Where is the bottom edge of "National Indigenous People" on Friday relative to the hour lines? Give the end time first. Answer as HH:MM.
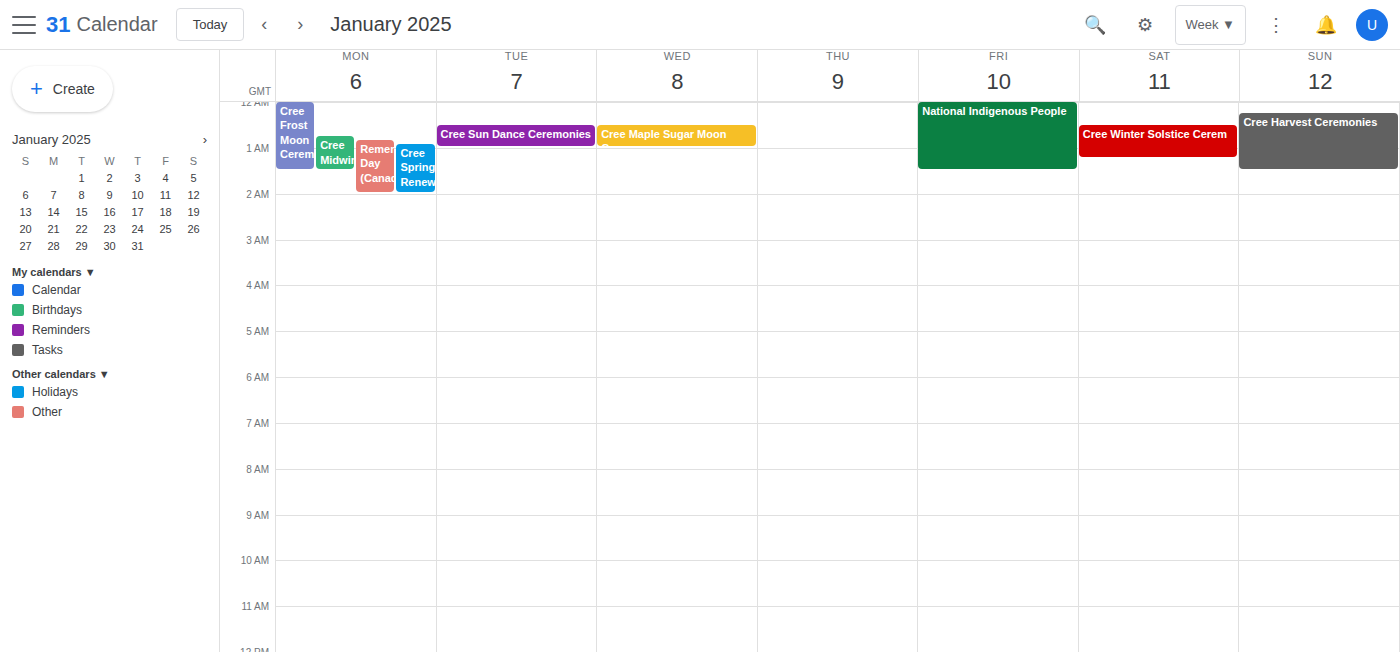
01:30 -- halfway between the 01:00 and 02:00 lines.